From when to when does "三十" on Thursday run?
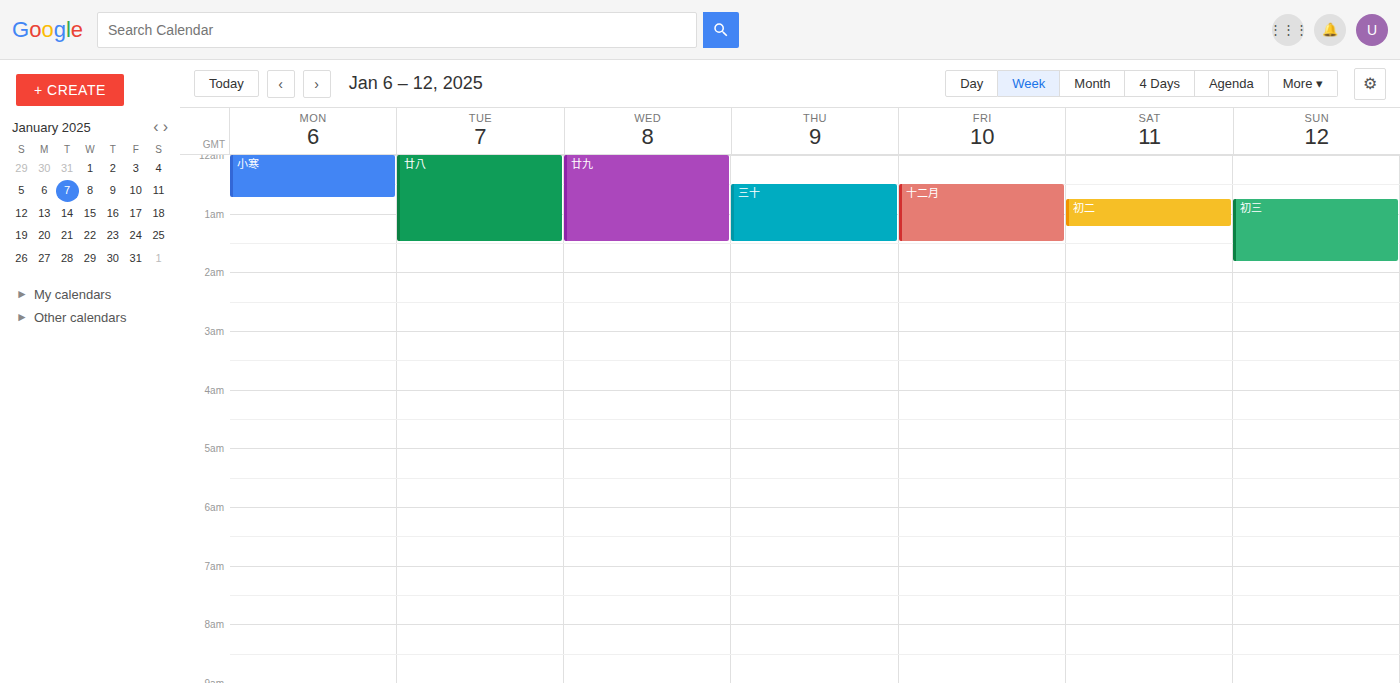
00:30 to 01:30